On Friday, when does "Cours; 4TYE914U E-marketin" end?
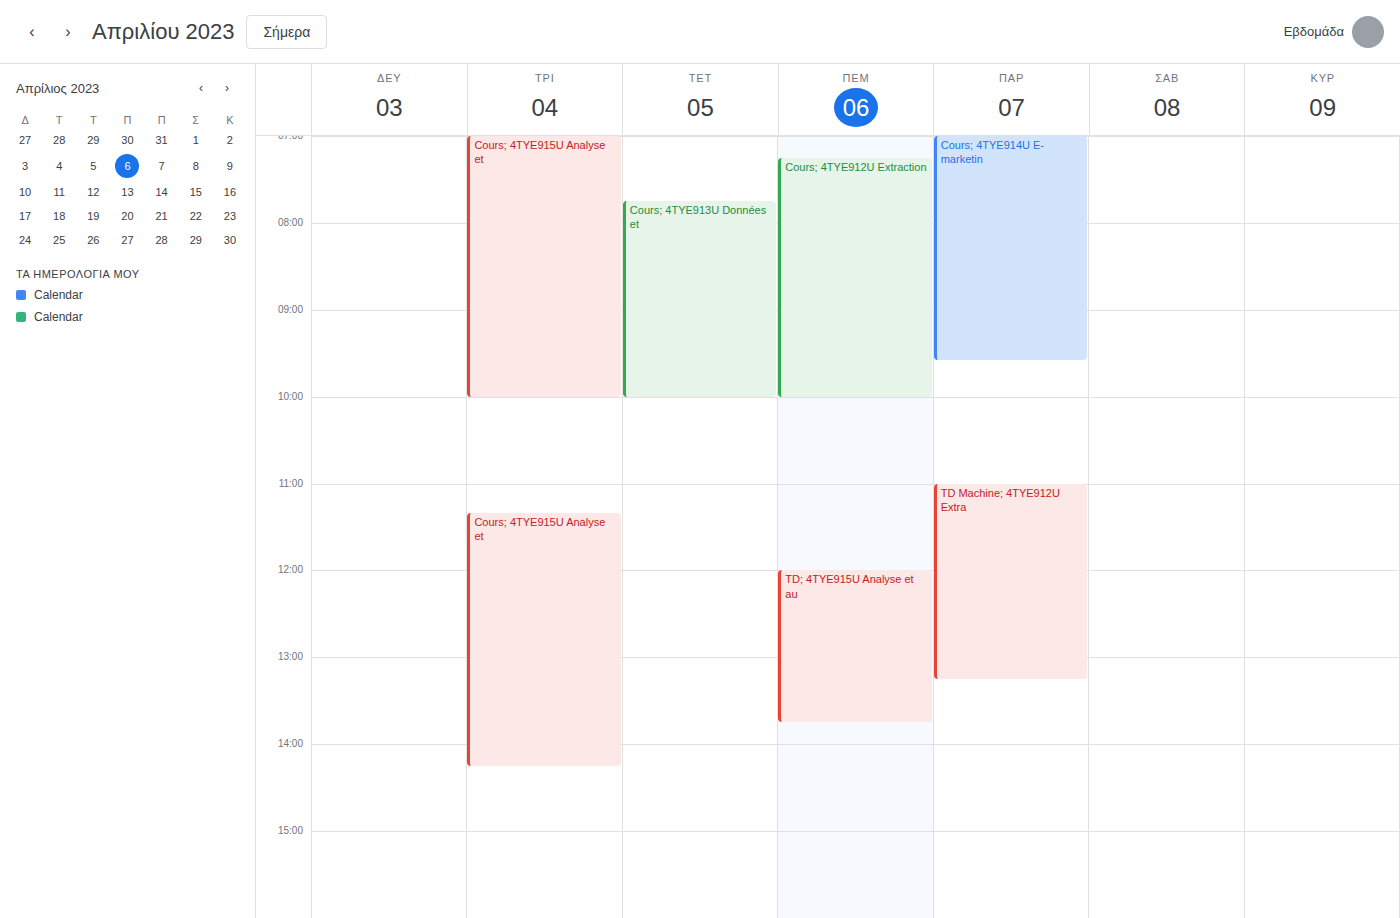
09:35